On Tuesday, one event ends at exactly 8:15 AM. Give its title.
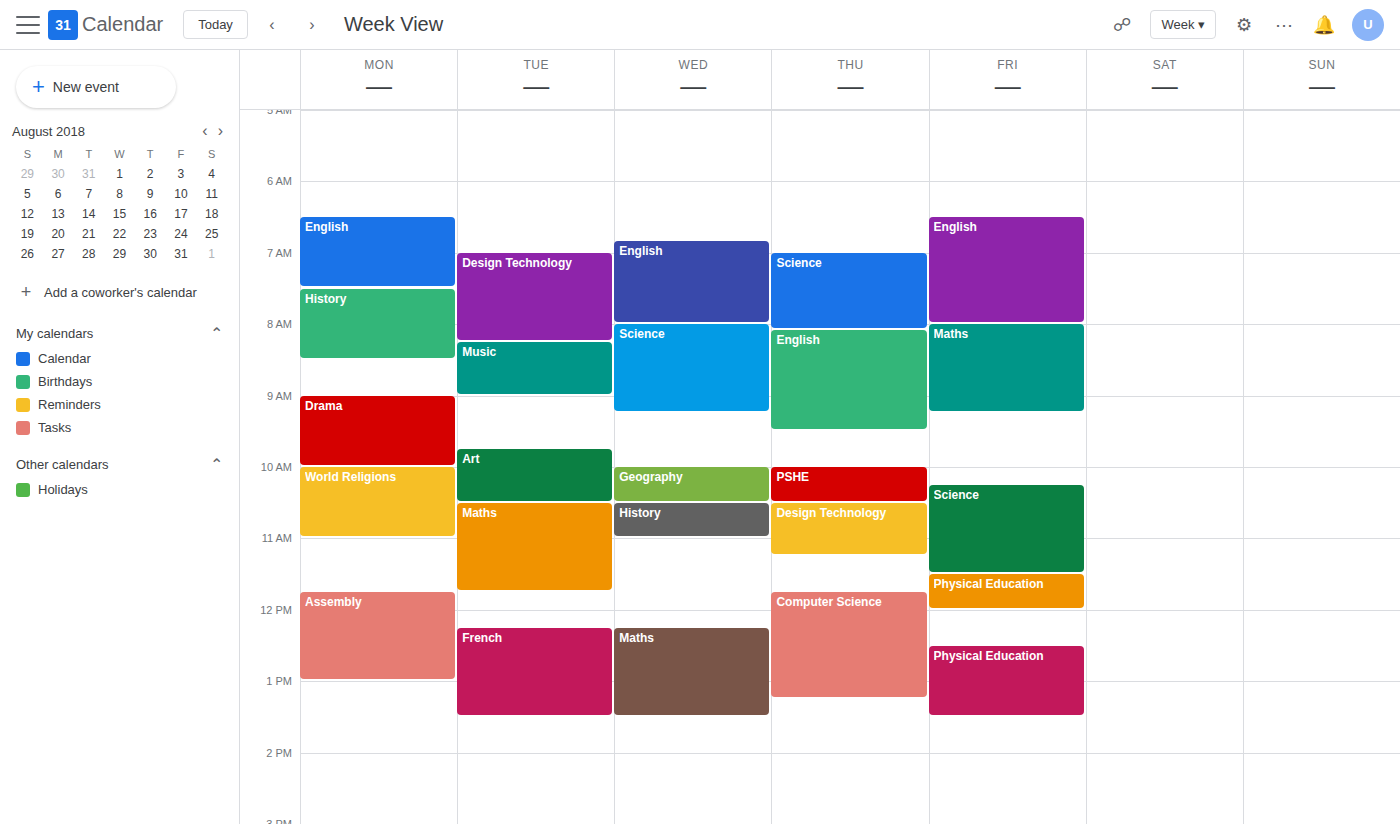
"Design Technology"